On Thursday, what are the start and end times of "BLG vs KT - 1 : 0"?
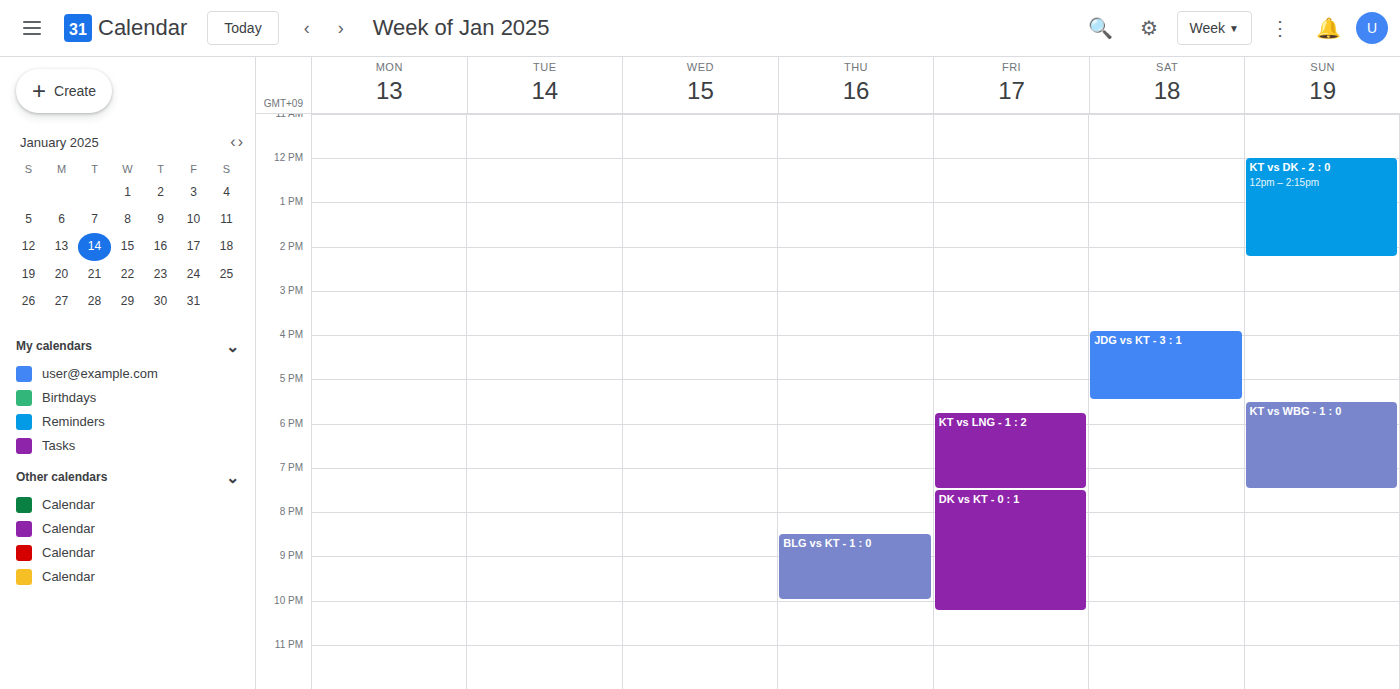
8:30 PM to 10:00 PM